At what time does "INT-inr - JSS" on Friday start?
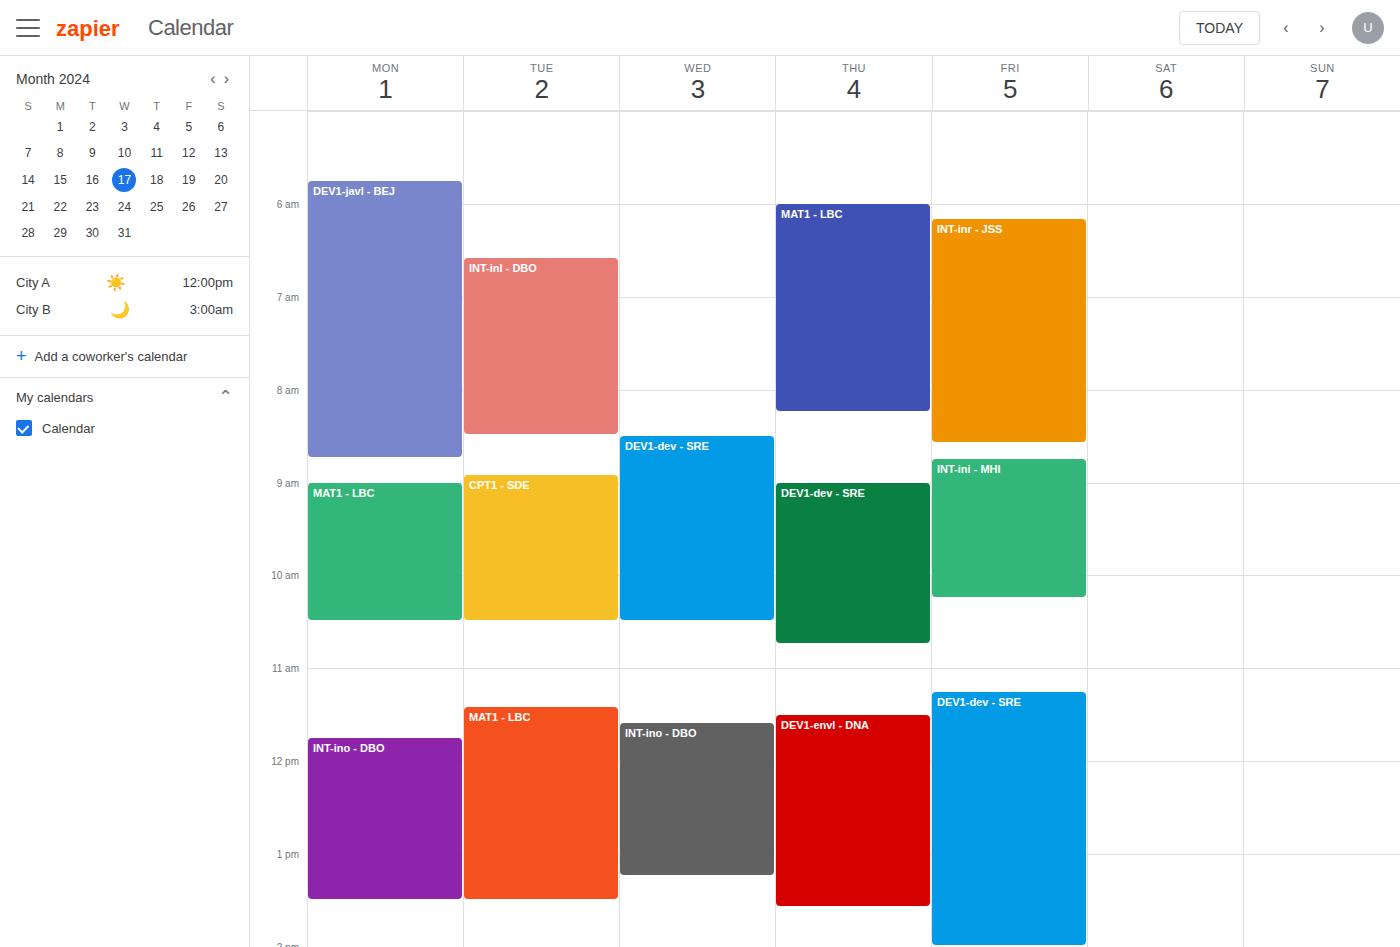
6:10 AM